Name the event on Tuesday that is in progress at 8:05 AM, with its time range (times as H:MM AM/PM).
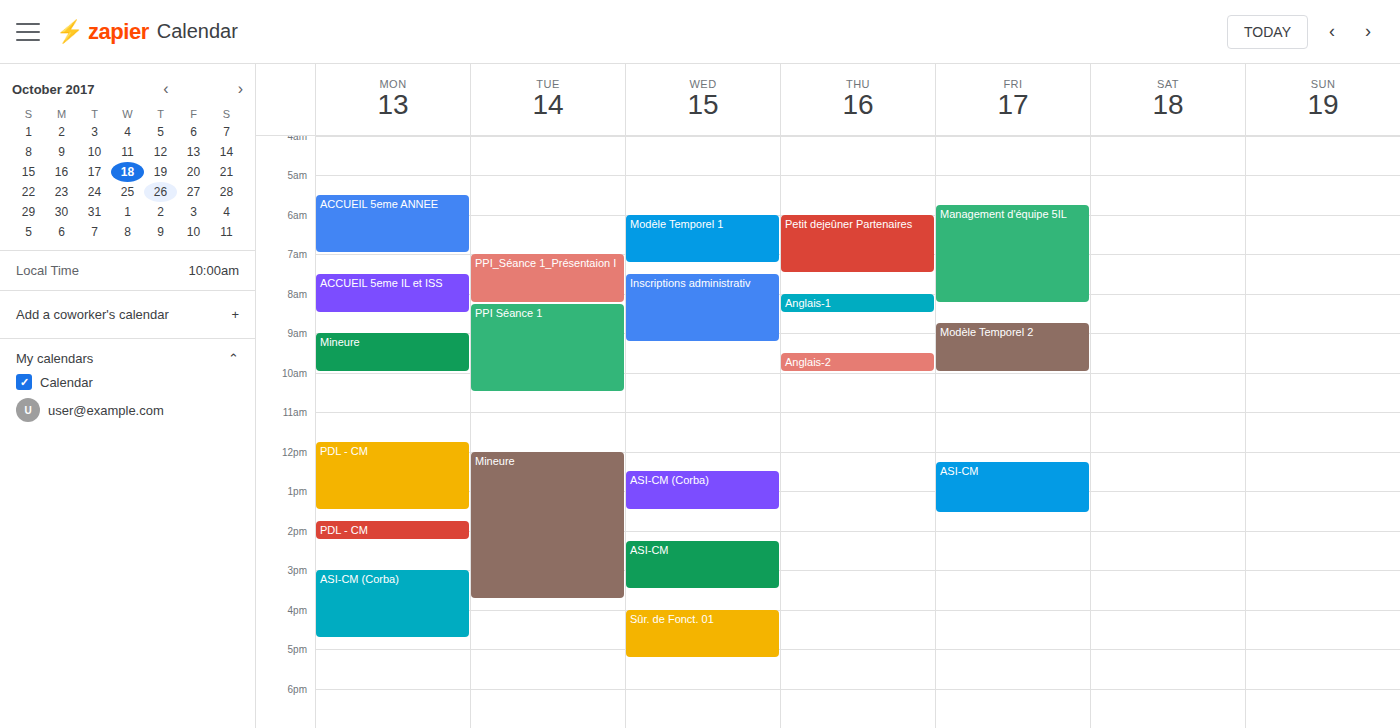
"PPI_Séance 1_Présentaion I", 7:00 AM to 8:15 AM